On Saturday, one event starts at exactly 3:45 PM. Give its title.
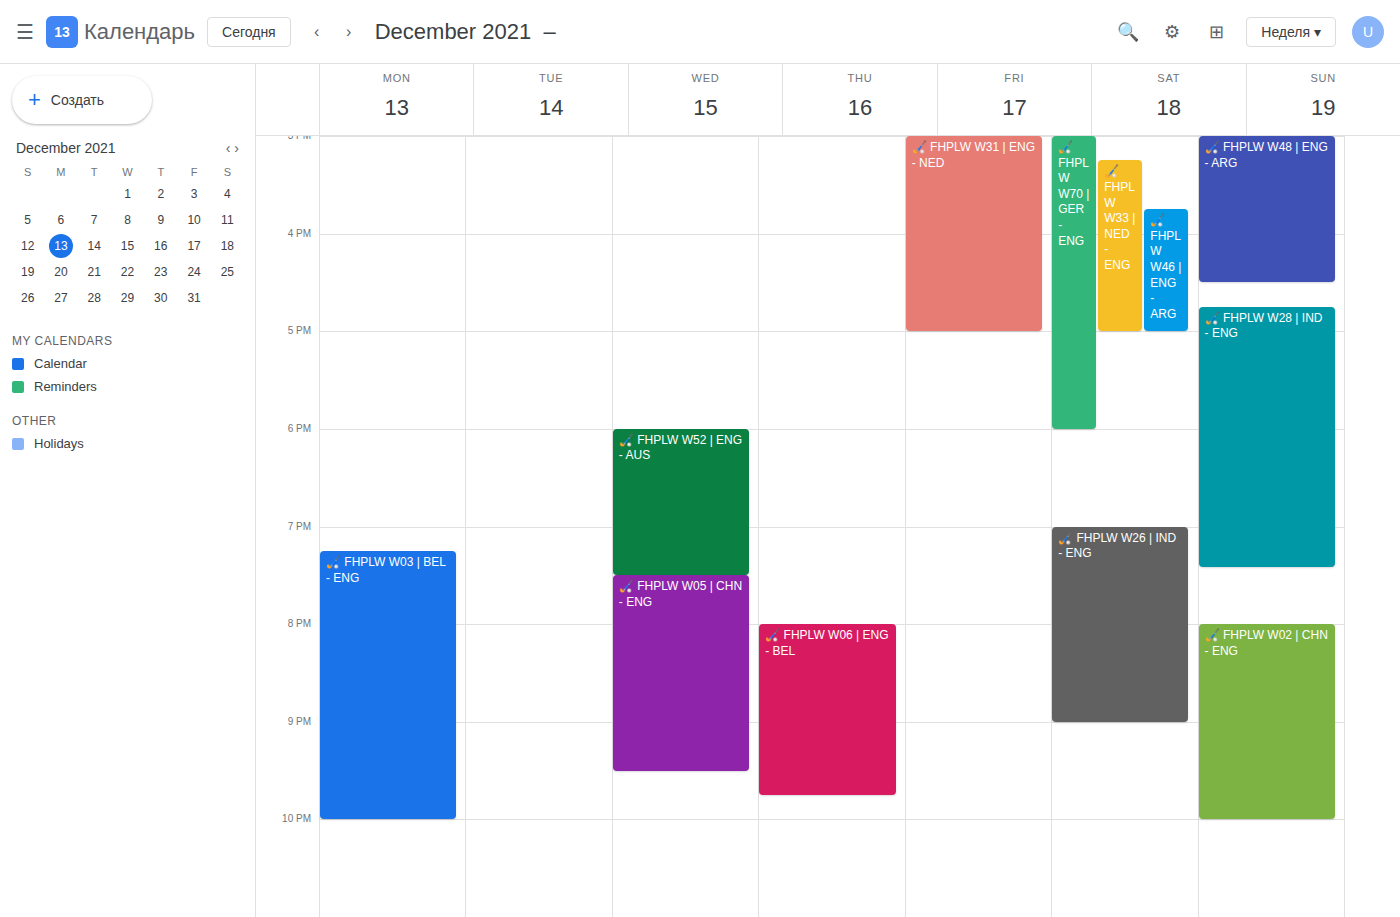
"🏑 FHPLW W46 | ENG - ARG"